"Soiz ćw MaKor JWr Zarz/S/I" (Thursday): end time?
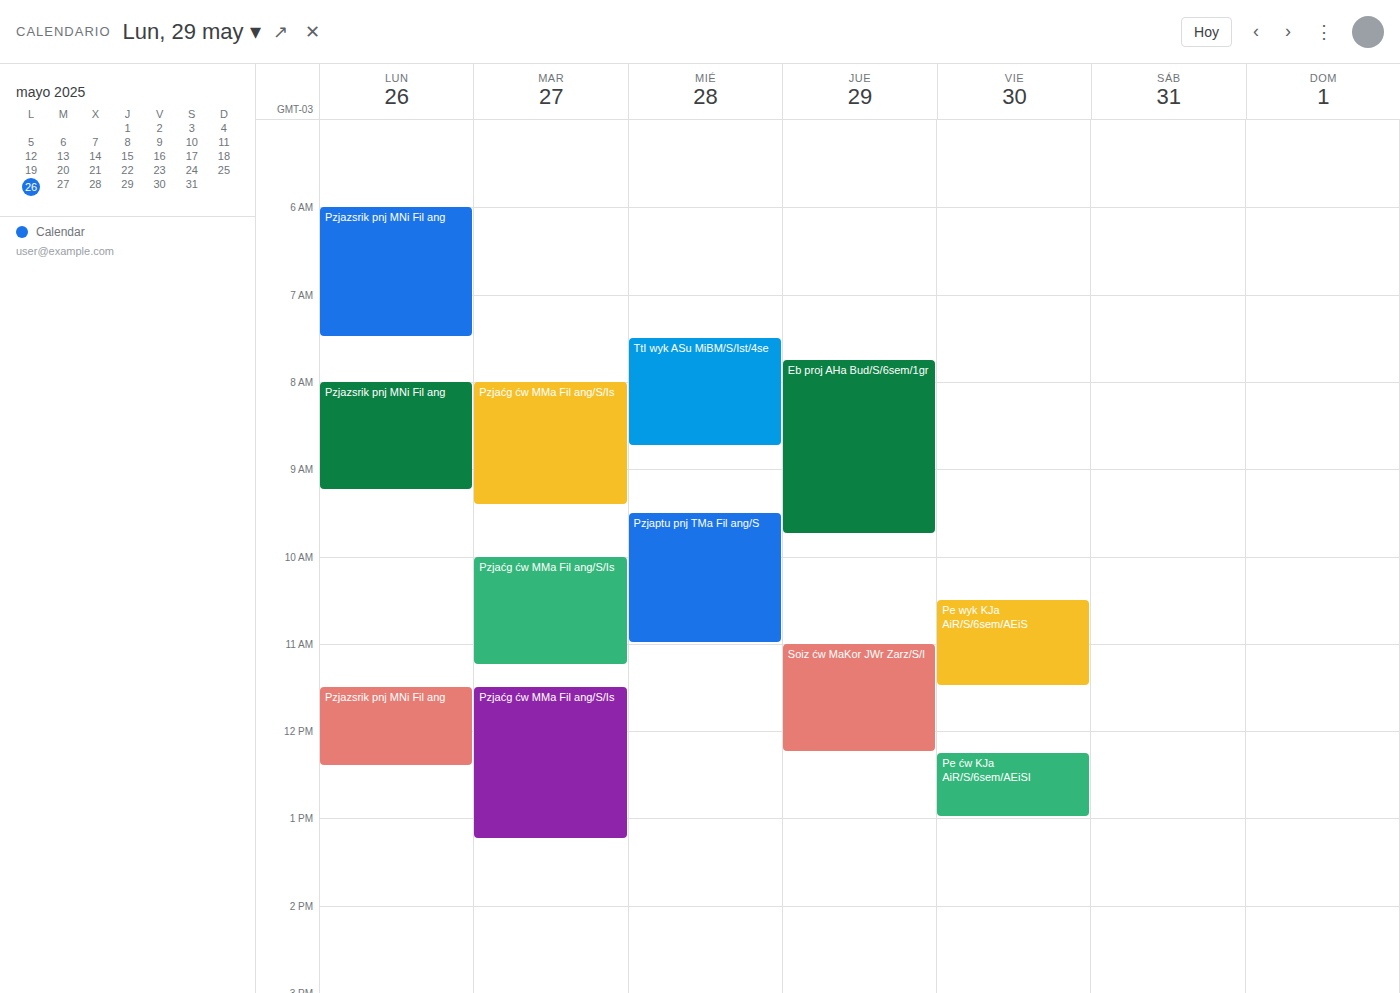
12:15 PM